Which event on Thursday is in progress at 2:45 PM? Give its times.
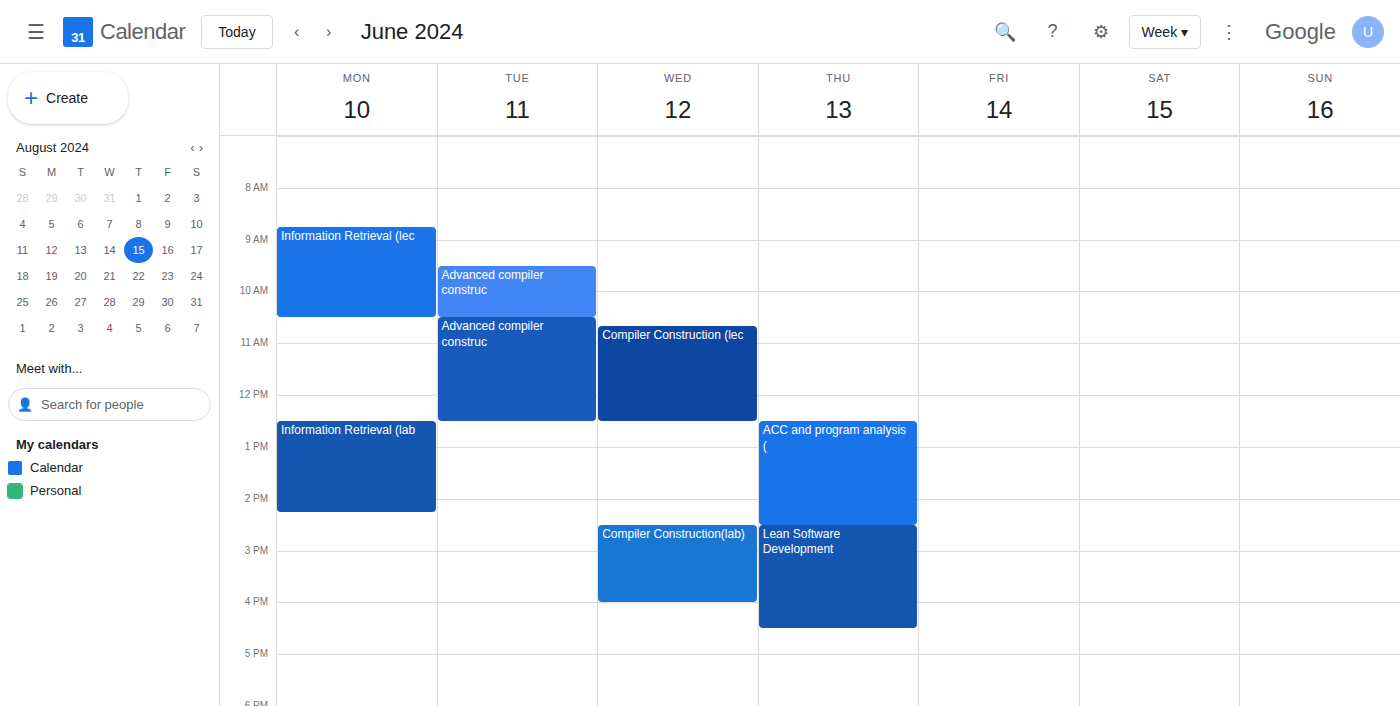
"Lean Software Development", 2:30 PM to 4:30 PM